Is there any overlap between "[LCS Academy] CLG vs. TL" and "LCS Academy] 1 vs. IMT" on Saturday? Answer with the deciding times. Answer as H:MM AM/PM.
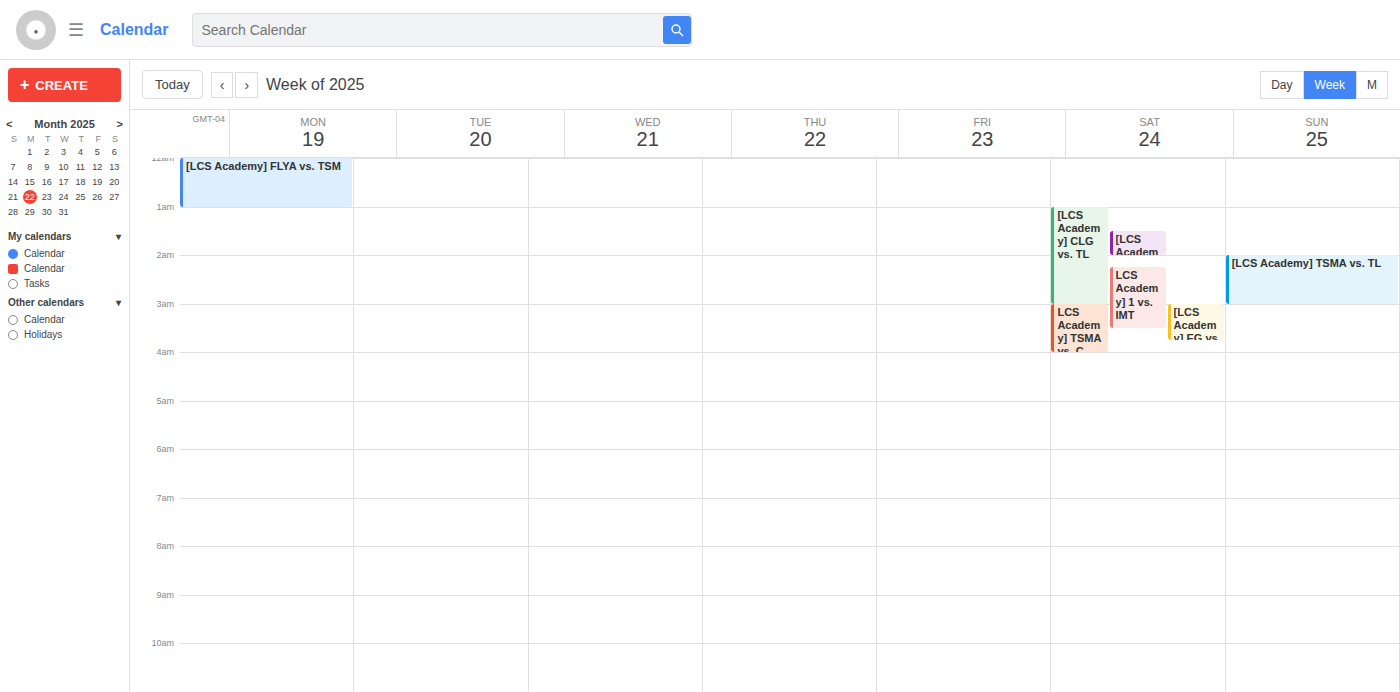
"LCS Academy] 1 vs. IMT" starts at 2:15 AM, before "[LCS Academy] CLG vs. TL" ends at 3:00 AM -- they overlap.